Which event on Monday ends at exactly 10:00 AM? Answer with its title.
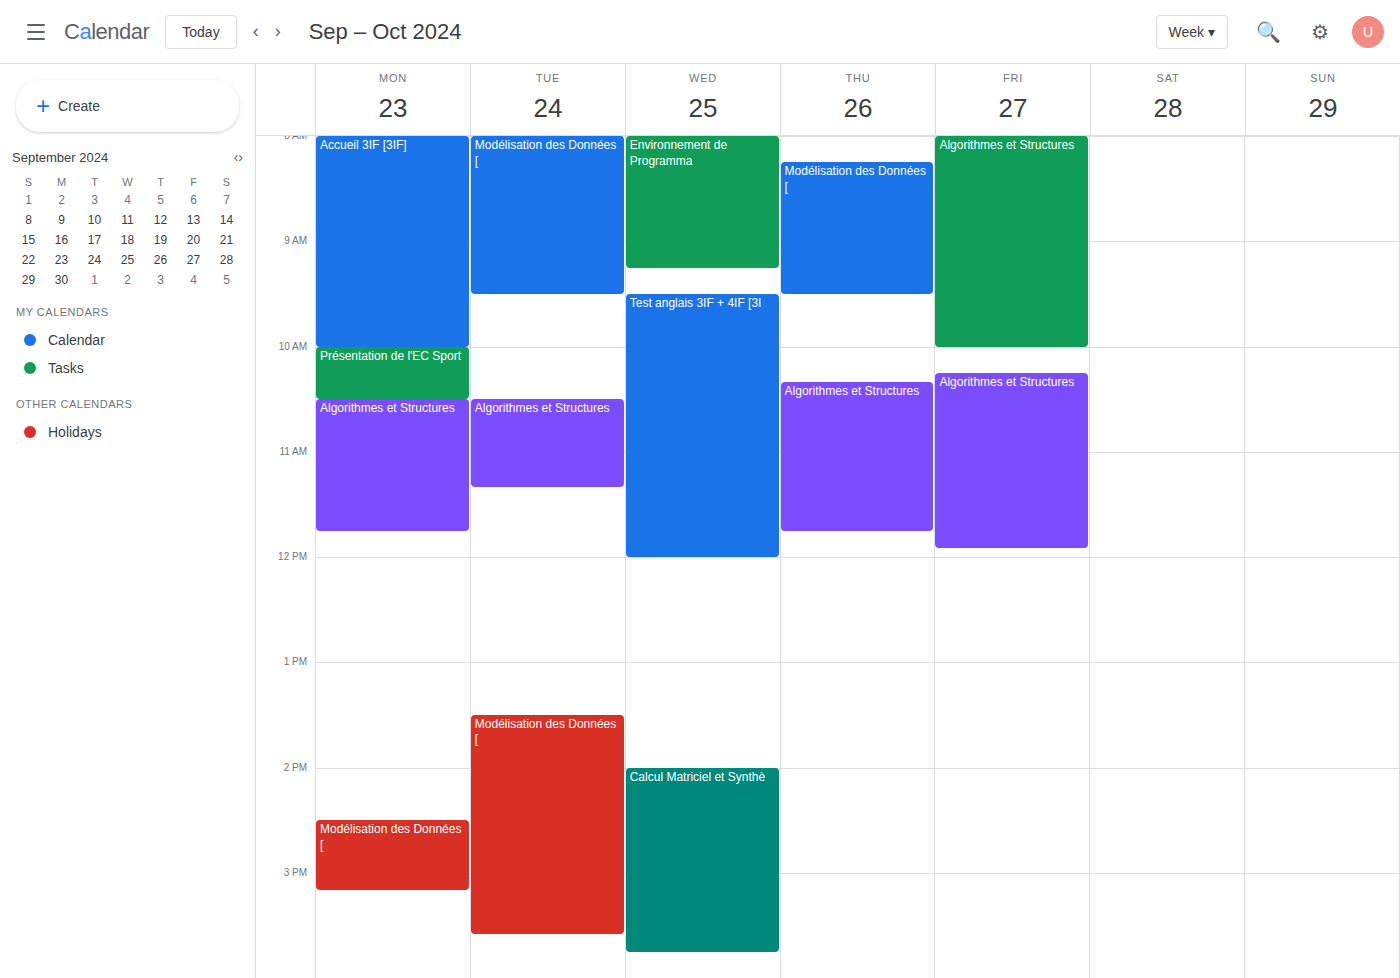
"Accueil 3IF [3IF]"